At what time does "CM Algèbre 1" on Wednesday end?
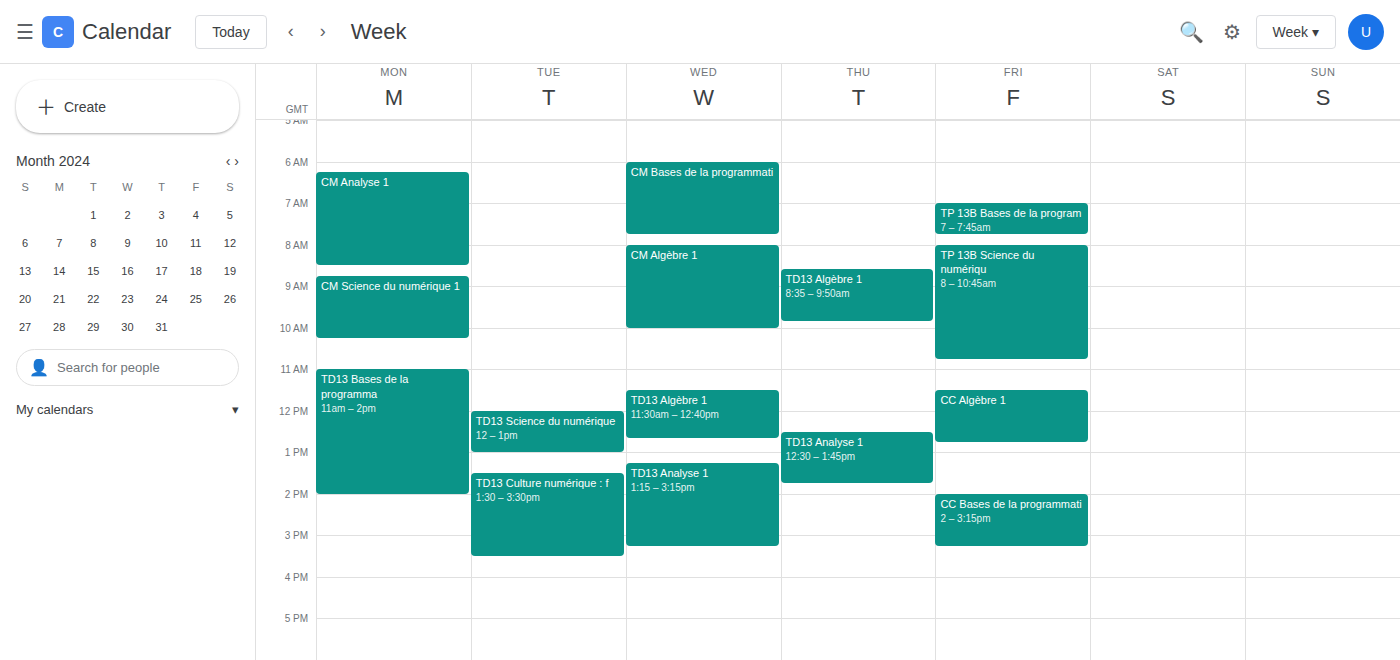
10:00 AM